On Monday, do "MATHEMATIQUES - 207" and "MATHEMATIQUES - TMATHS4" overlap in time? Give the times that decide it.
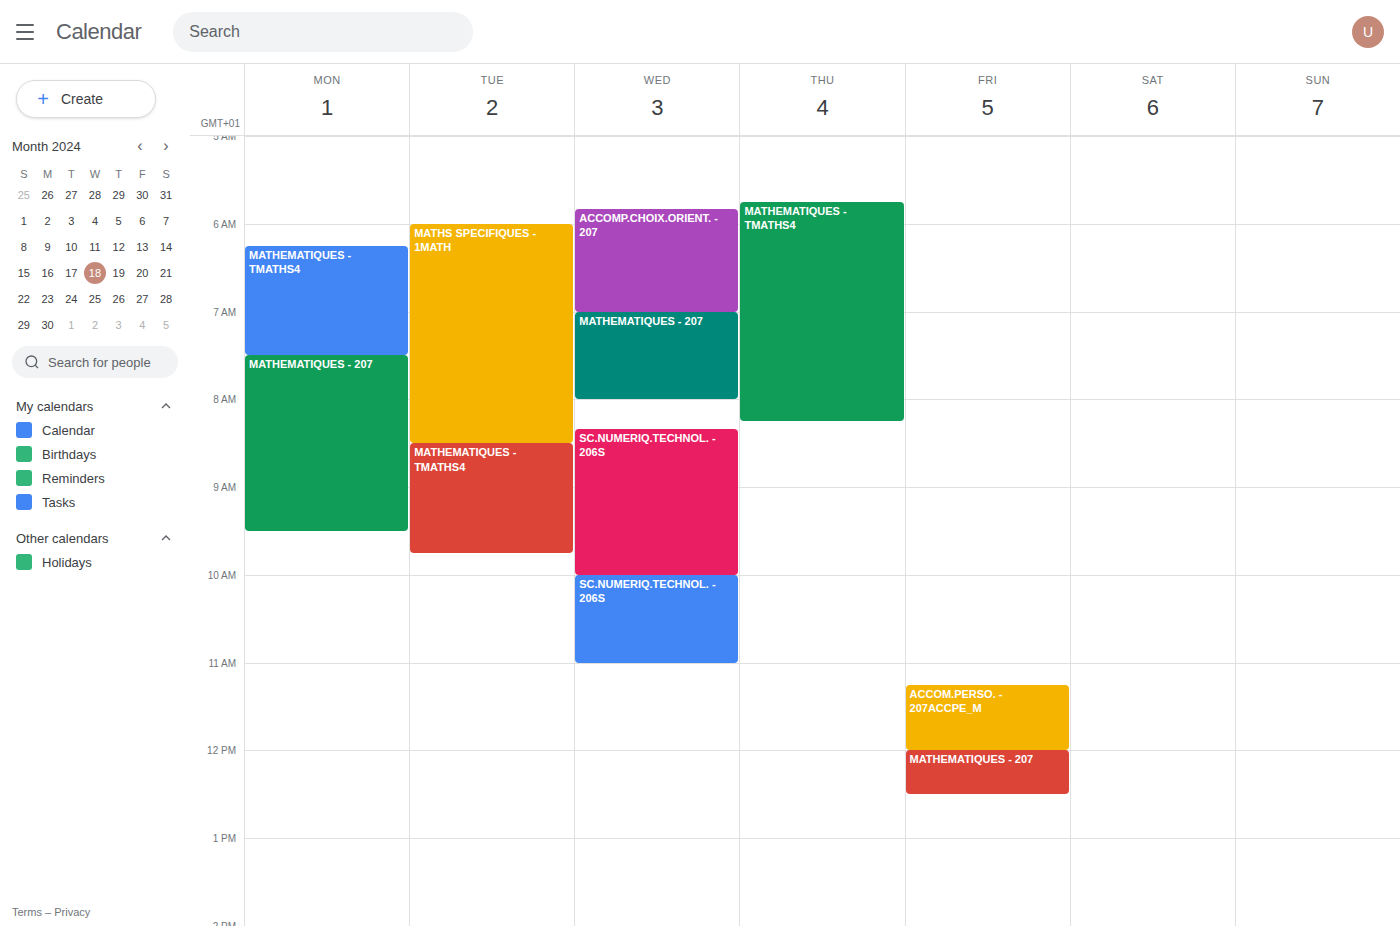
"MATHEMATIQUES - TMATHS4" ends at 7:30 AM, exactly when "MATHEMATIQUES - 207" starts -- they touch but do not overlap.